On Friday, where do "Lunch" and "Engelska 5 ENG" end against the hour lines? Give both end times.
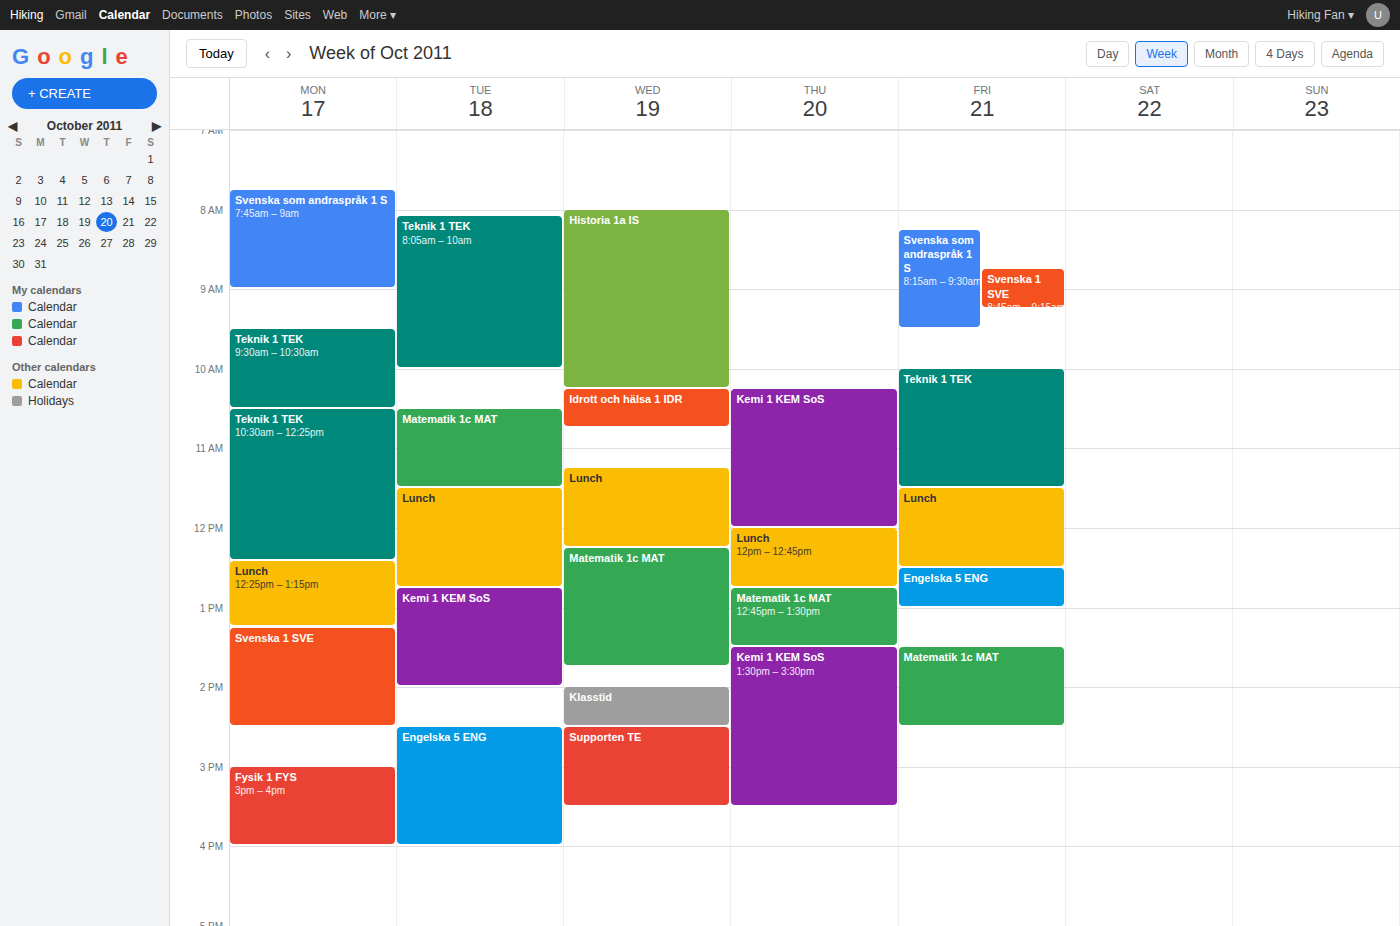
"Lunch": 12:30 PM, halfway between the 12 PM and 1 PM lines. "Engelska 5 ENG": 1:00 PM, exactly on the 1 PM line.